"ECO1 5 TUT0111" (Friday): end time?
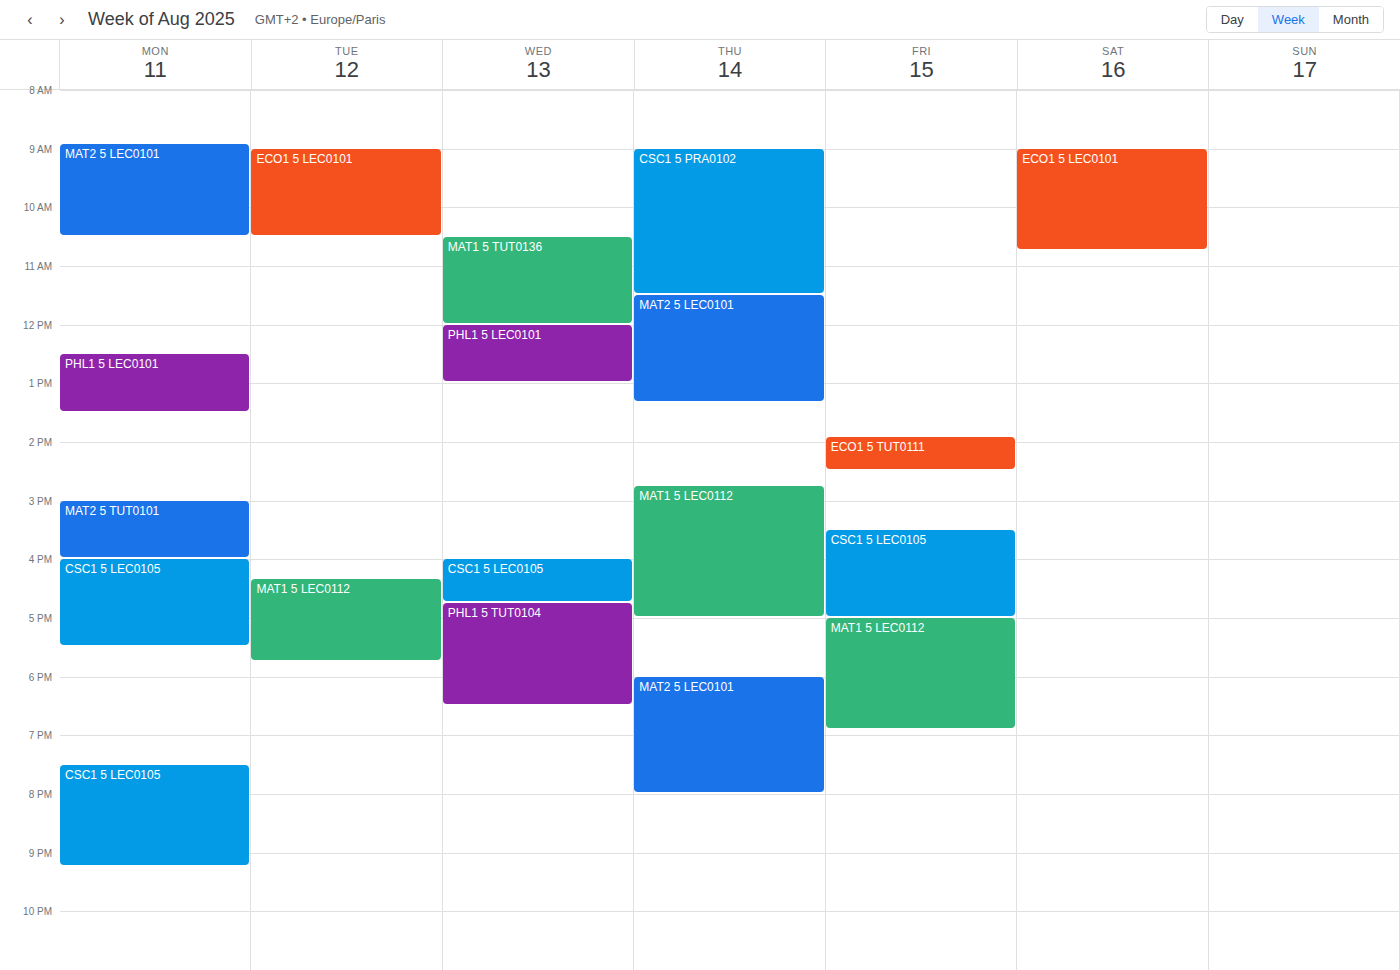
2:30 PM